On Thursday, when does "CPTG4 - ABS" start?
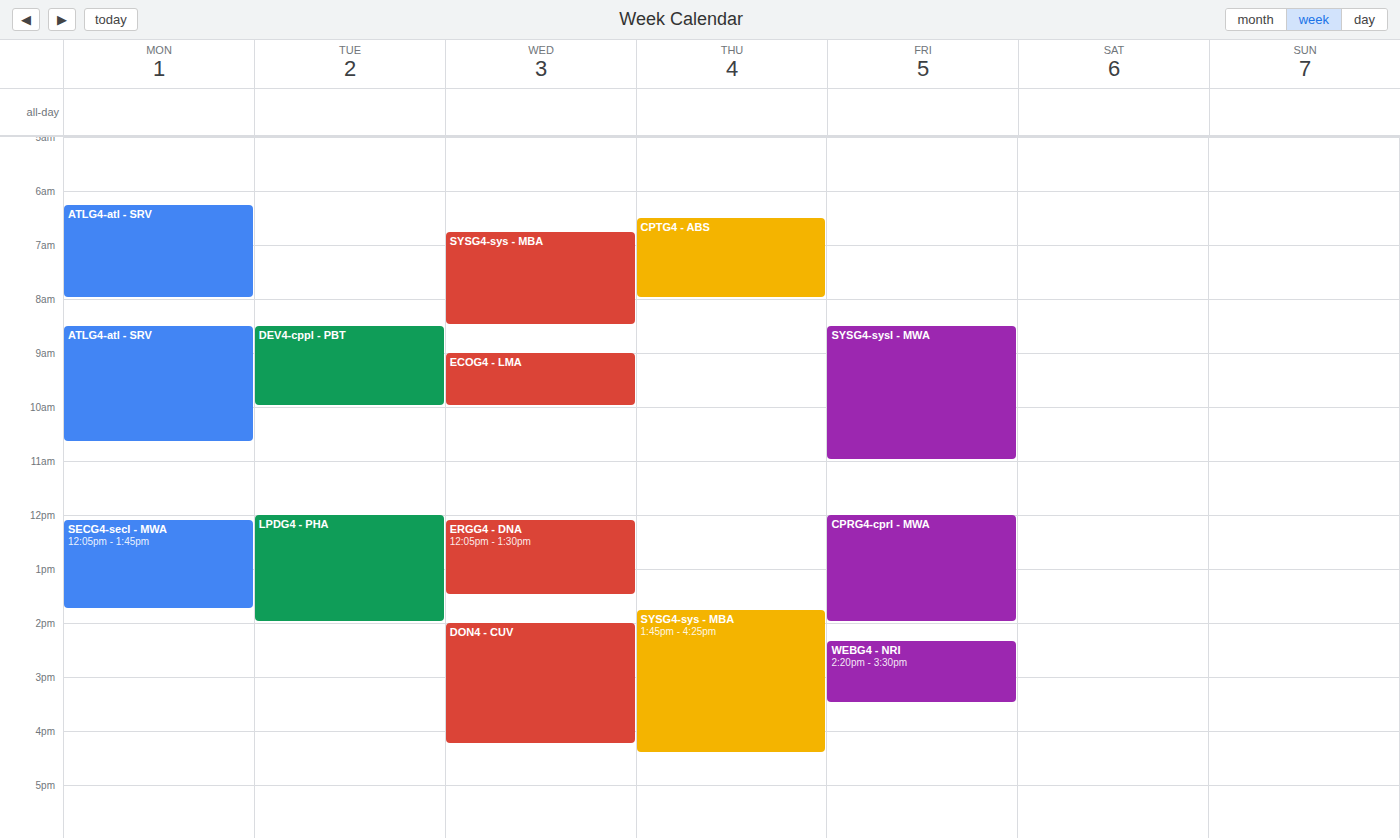
6:30 AM